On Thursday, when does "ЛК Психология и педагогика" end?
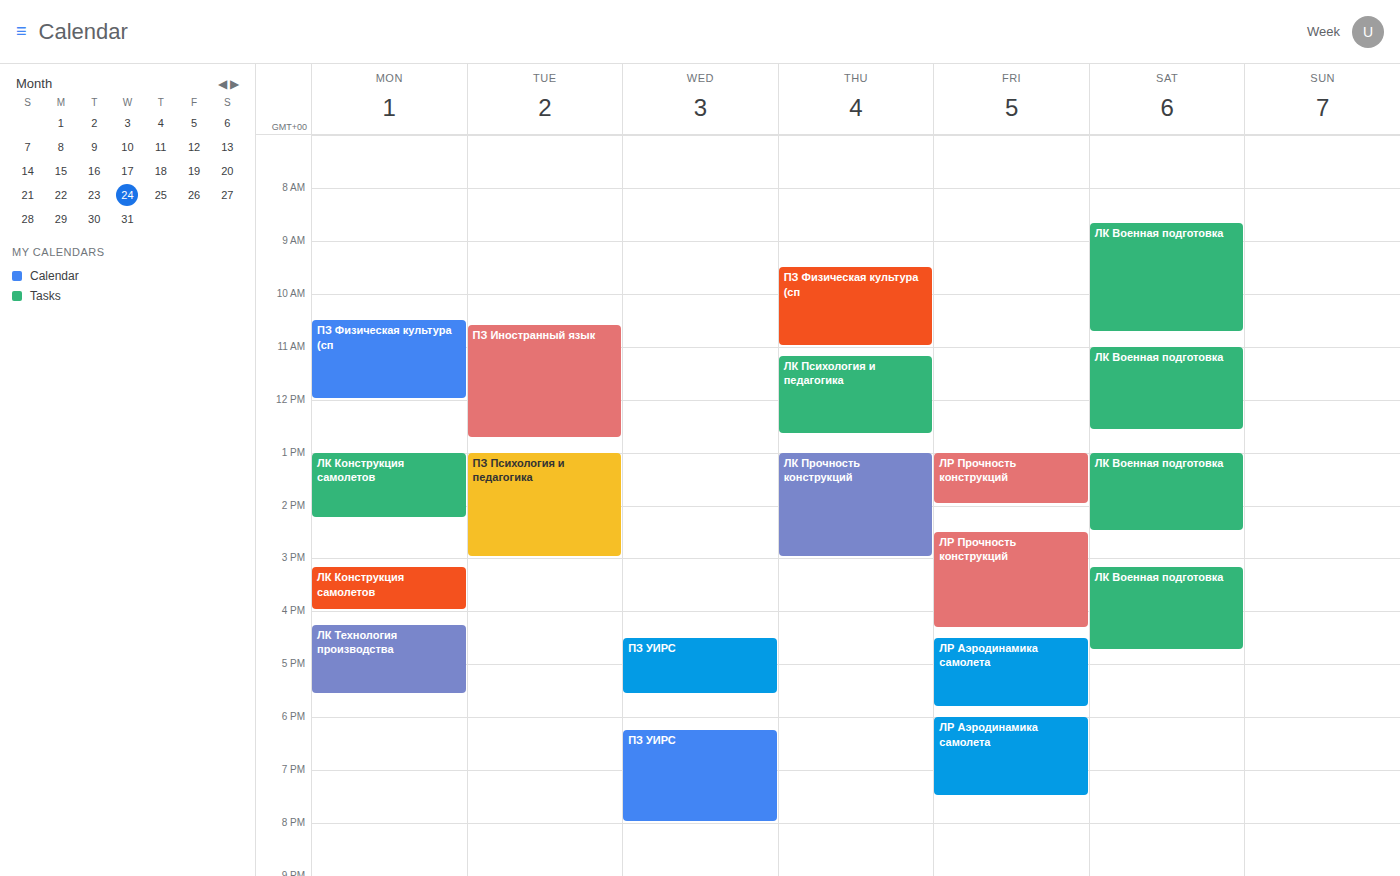
12:40 PM